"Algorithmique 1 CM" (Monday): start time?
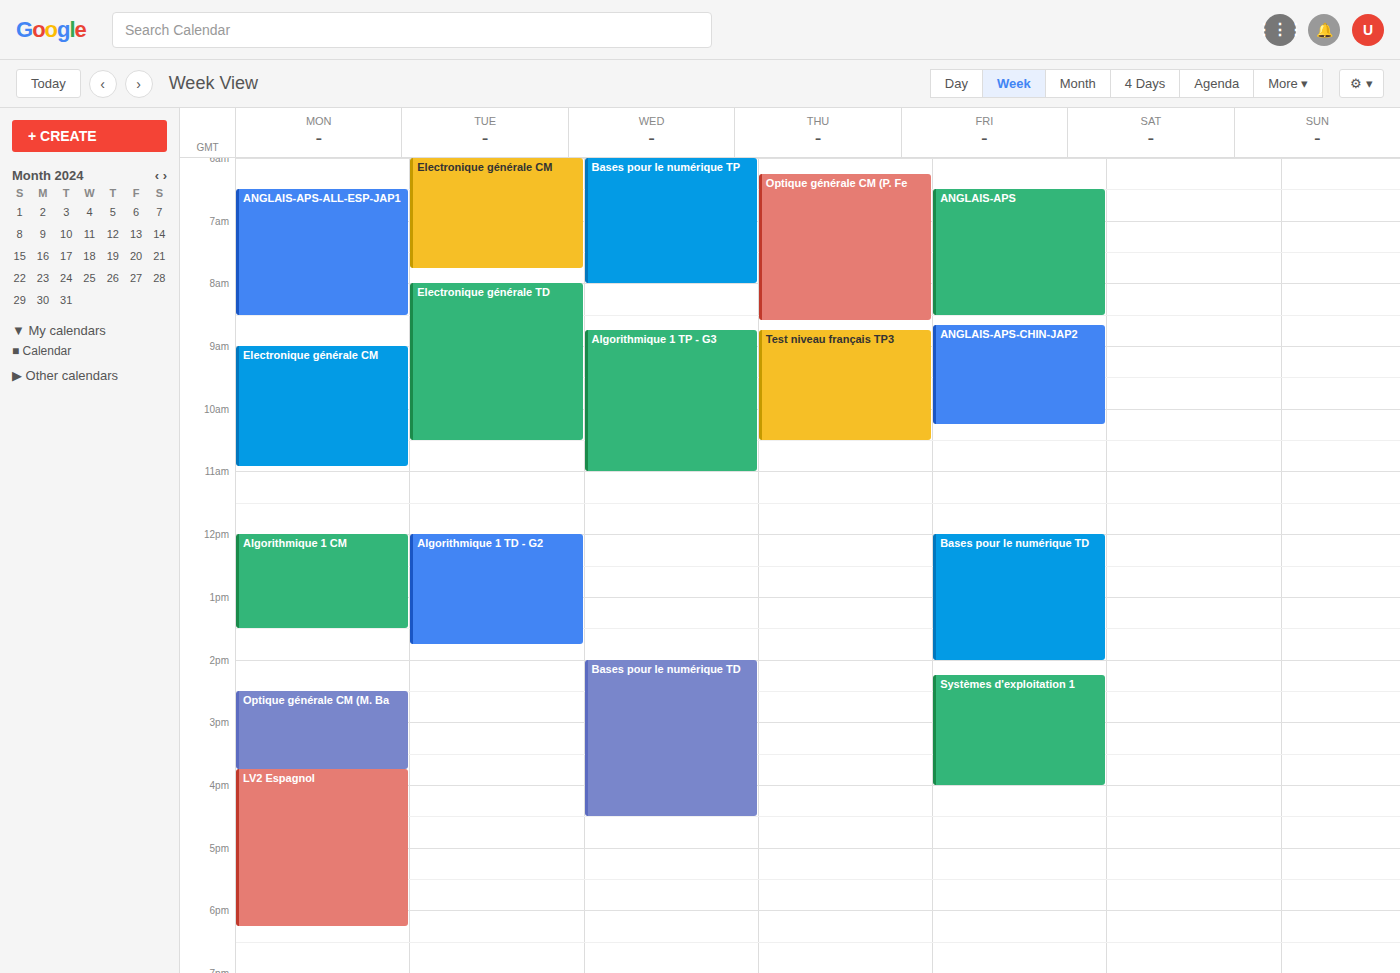
12:00 PM